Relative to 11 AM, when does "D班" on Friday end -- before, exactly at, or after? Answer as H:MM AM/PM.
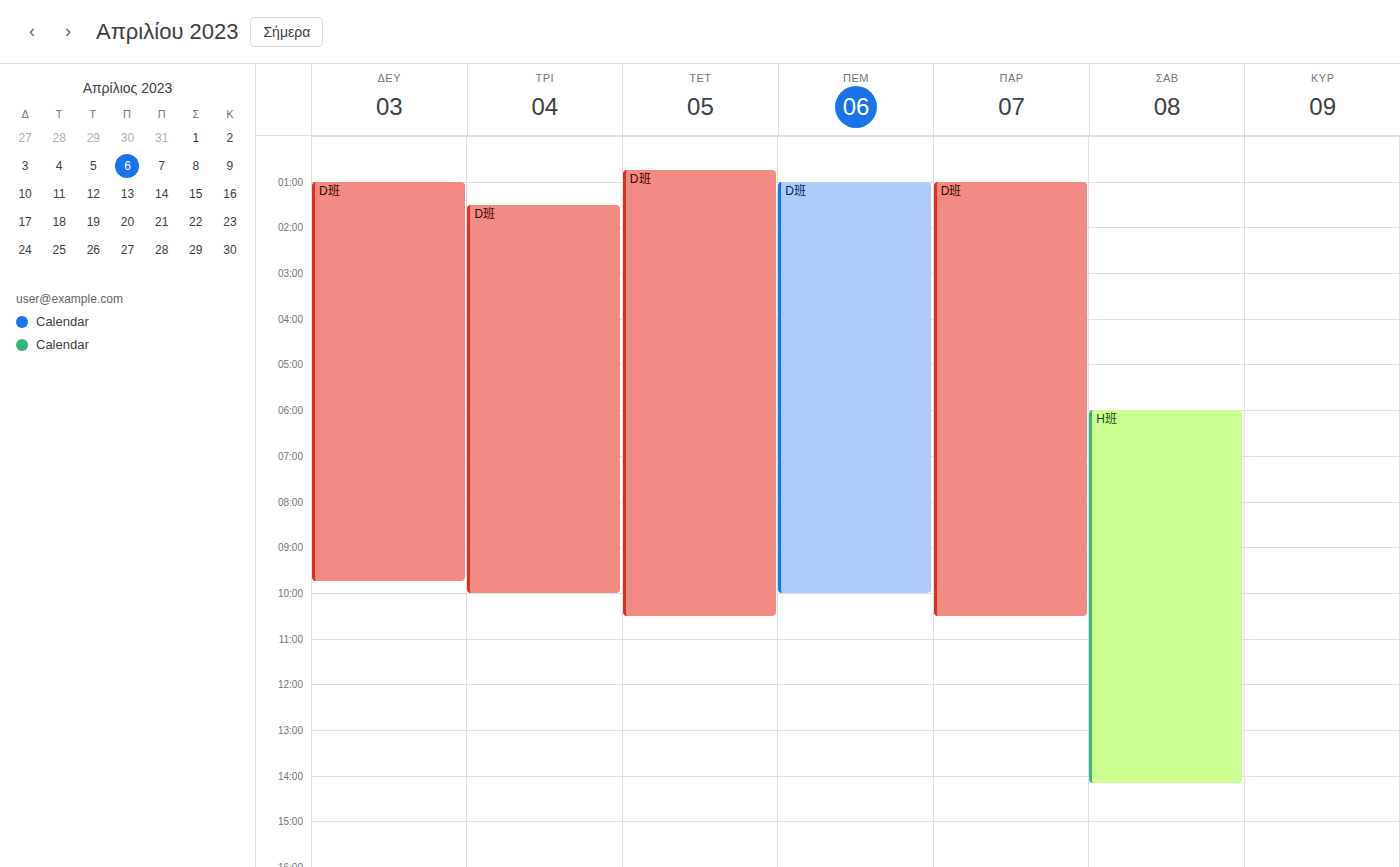
10:30 AM -- before 11 AM, 30 minutes above the 11 AM line.